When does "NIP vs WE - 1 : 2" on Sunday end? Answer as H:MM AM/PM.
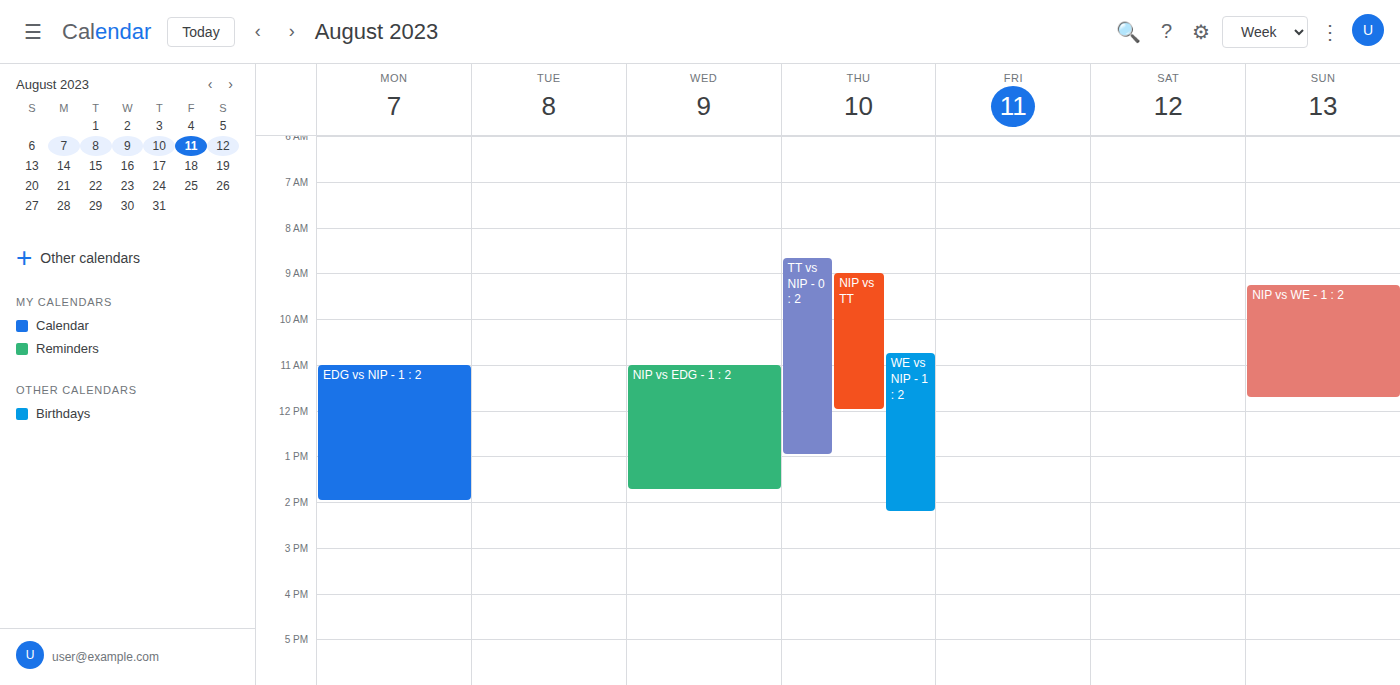
11:45 AM